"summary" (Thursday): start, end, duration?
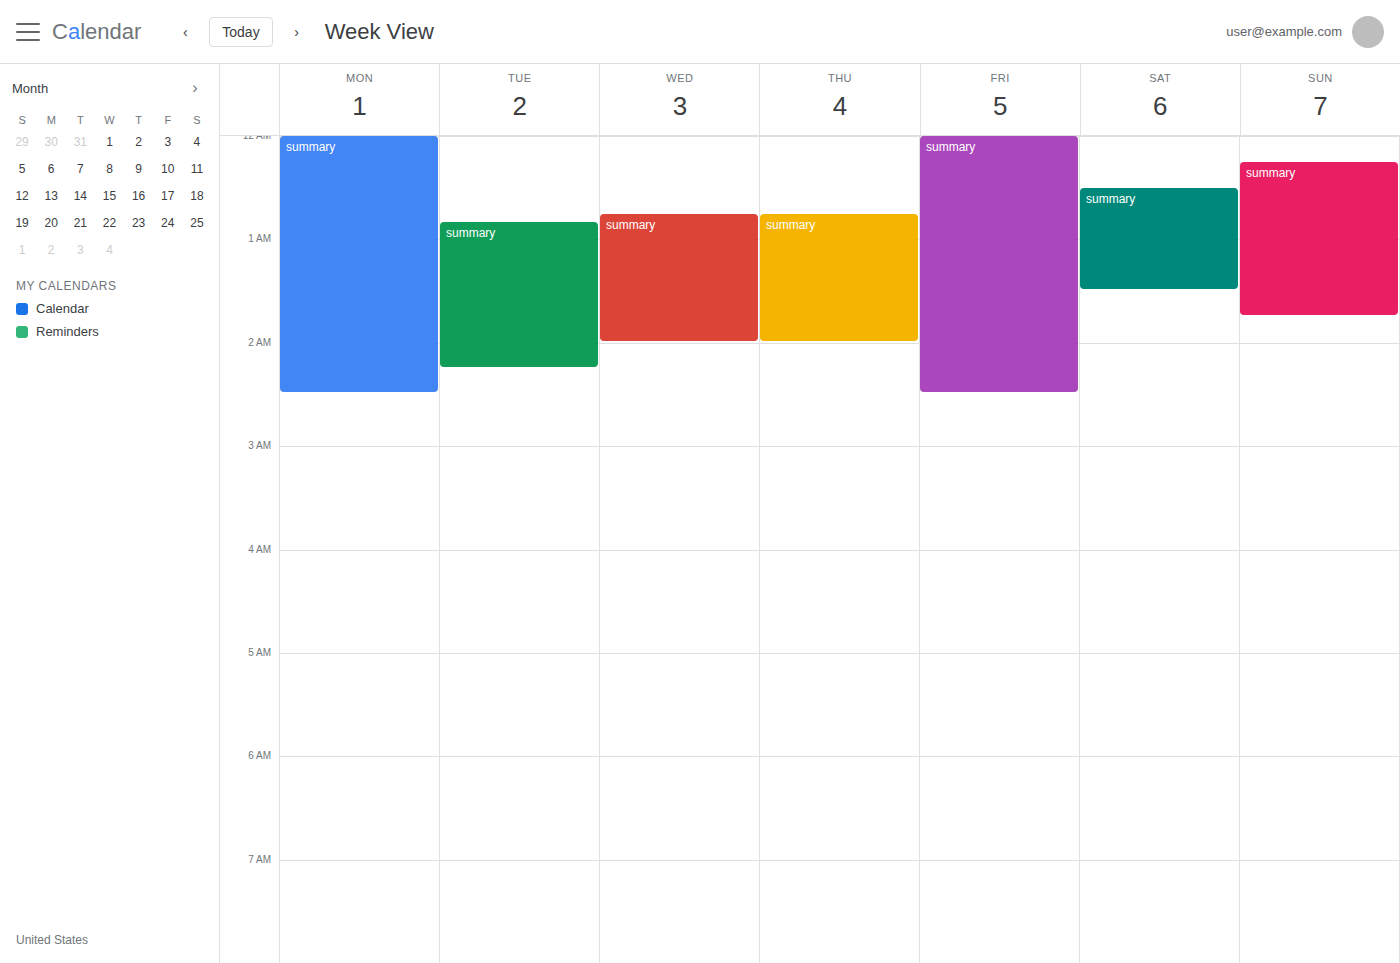
12:45 AM to 2:00 AM, 1 hour 15 minutes